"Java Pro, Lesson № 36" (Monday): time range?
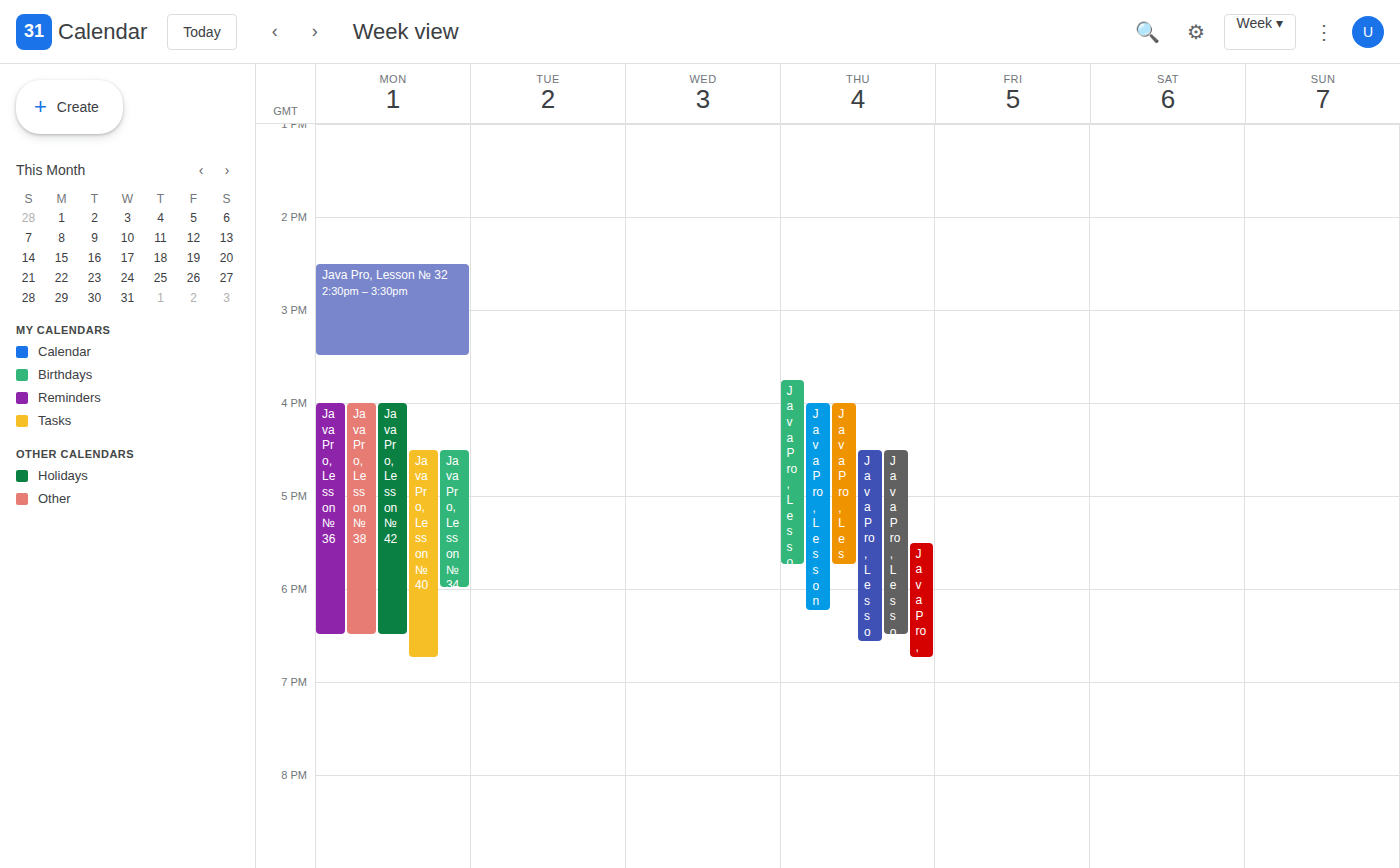
4:00 PM to 6:30 PM